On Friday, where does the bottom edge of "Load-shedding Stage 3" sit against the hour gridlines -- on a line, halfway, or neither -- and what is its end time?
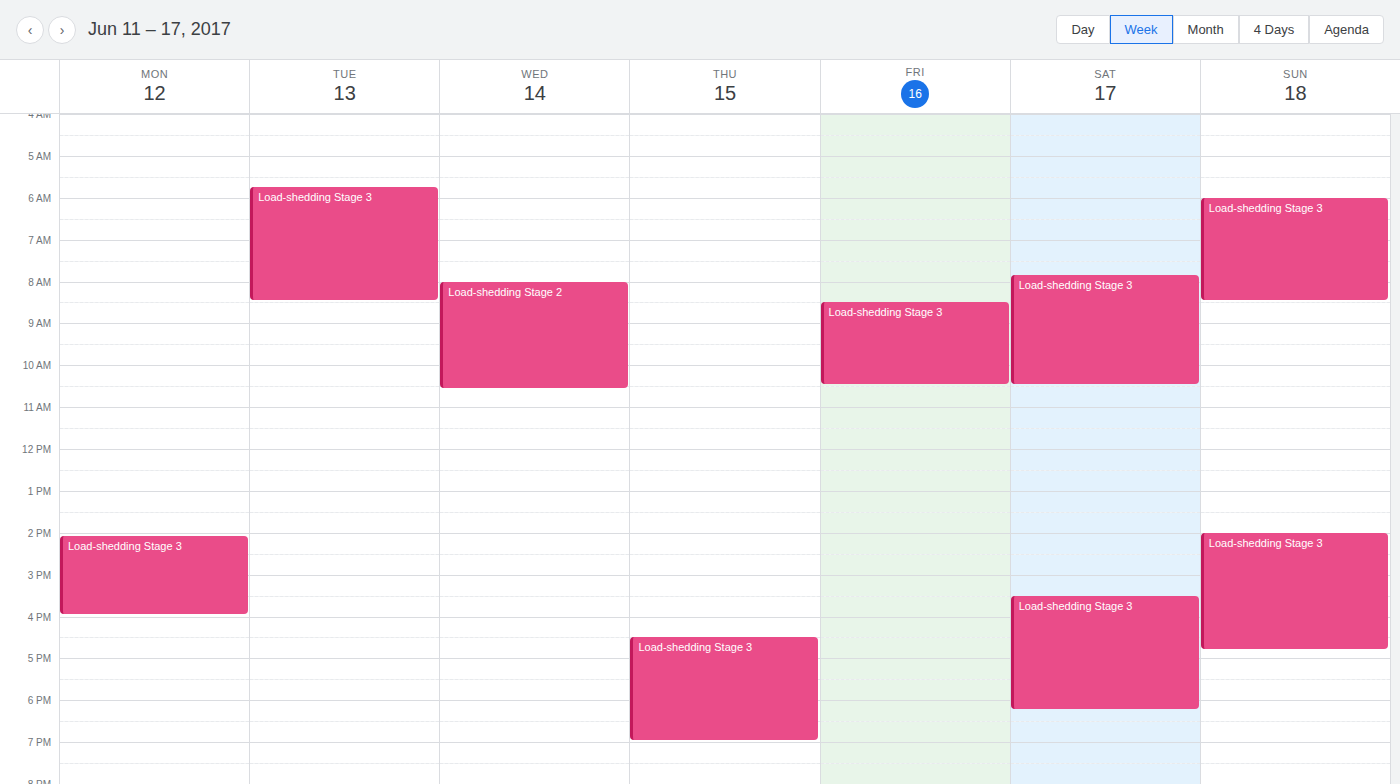
10:30 AM -- halfway between the 10 AM and 11 AM lines.